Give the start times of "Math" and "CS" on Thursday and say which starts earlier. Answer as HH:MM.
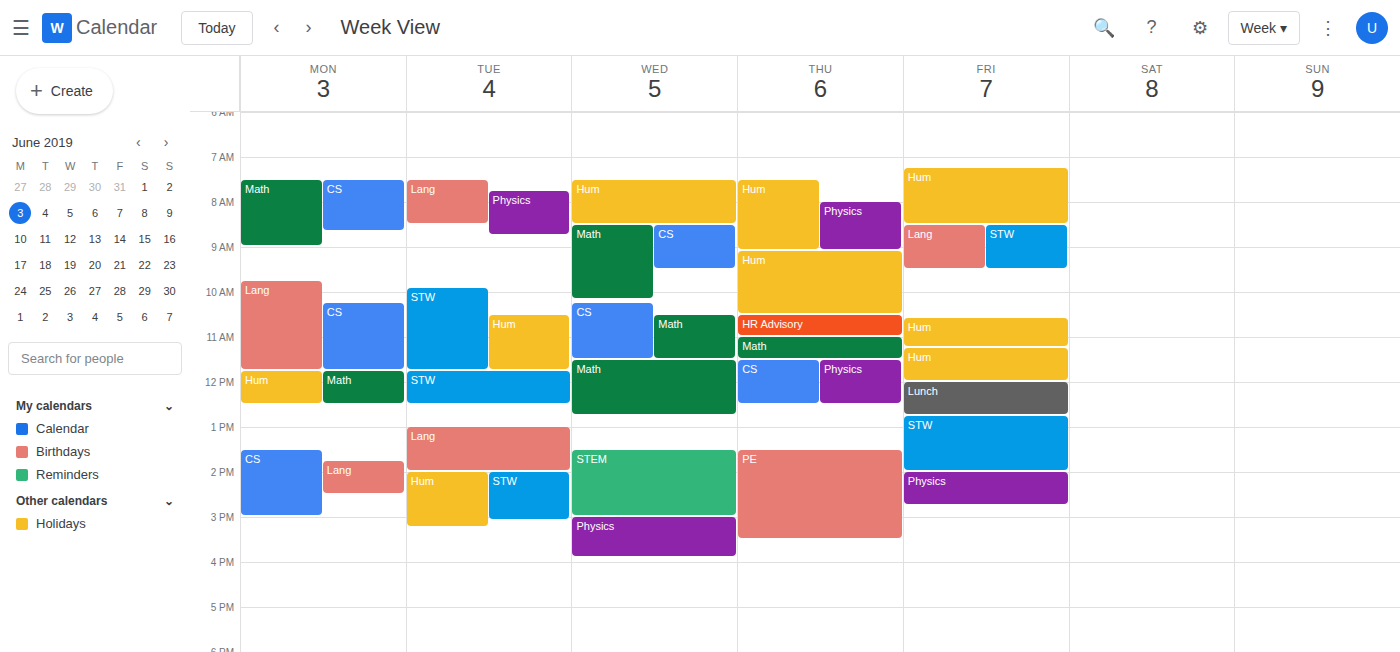
"Math" 11:00; "CS" 11:30.